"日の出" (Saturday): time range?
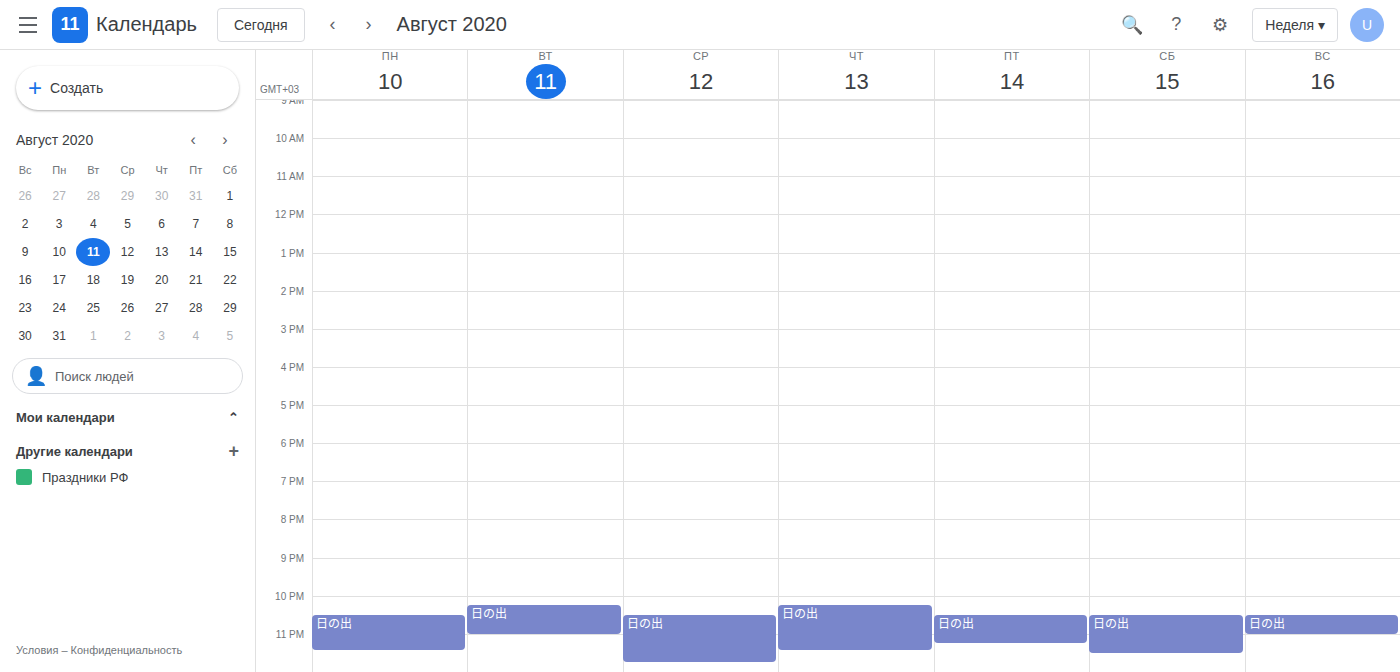
10:30 PM to 11:30 PM